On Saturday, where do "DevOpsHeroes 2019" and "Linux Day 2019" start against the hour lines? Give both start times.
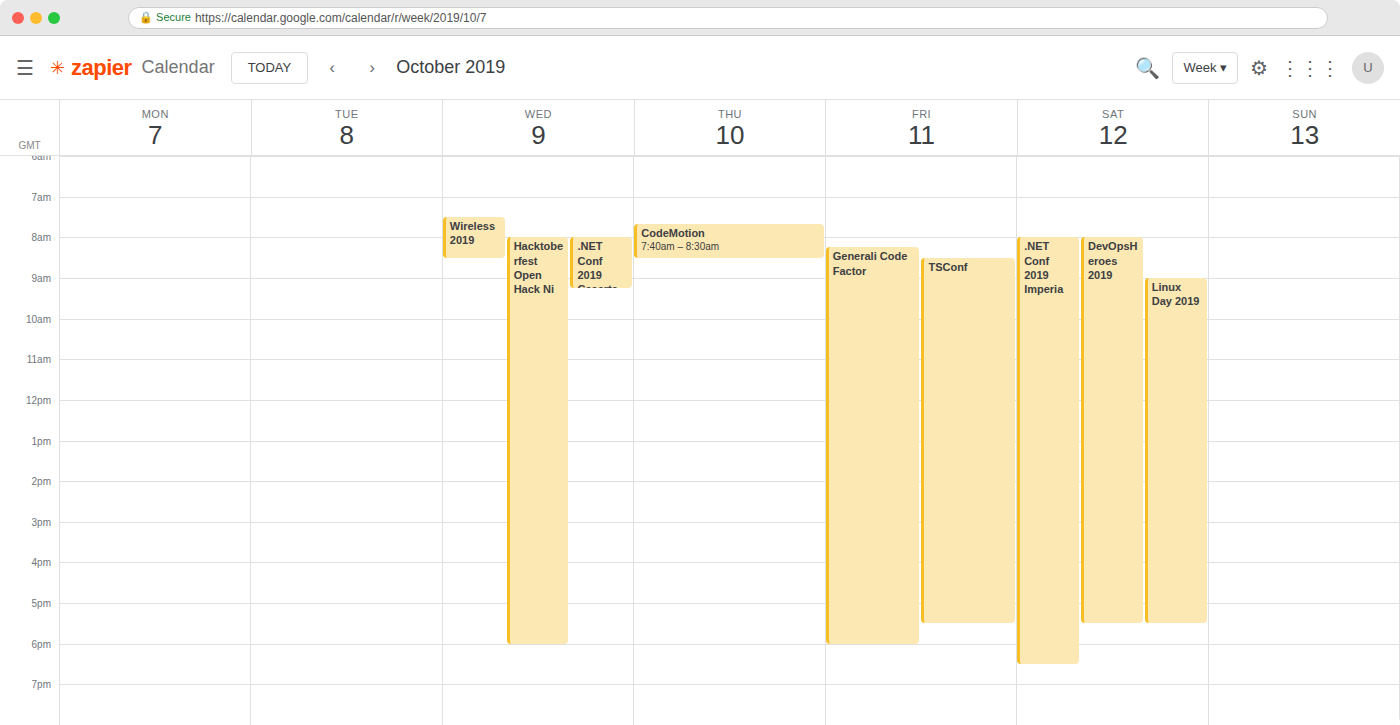
"DevOpsHeroes 2019": 8:00 AM, exactly on the 8 AM line. "Linux Day 2019": 9:00 AM, exactly on the 9 AM line.